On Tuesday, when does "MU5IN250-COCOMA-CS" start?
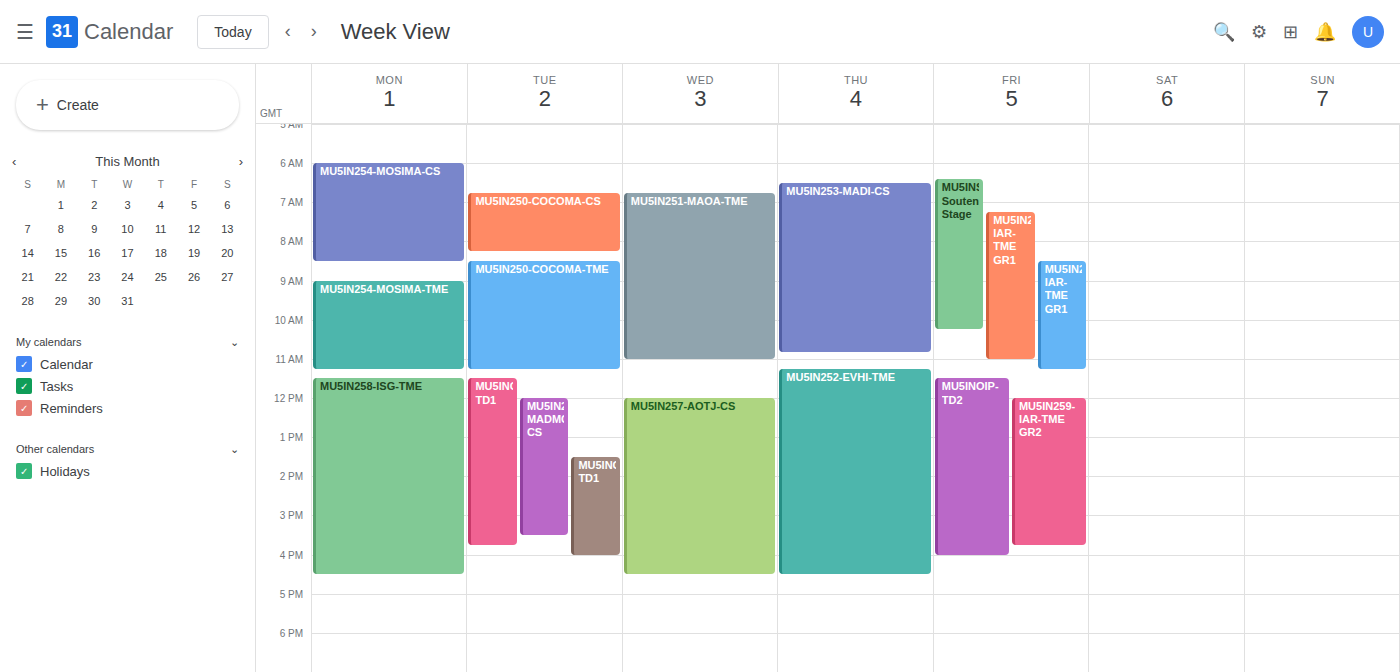
6:45 AM